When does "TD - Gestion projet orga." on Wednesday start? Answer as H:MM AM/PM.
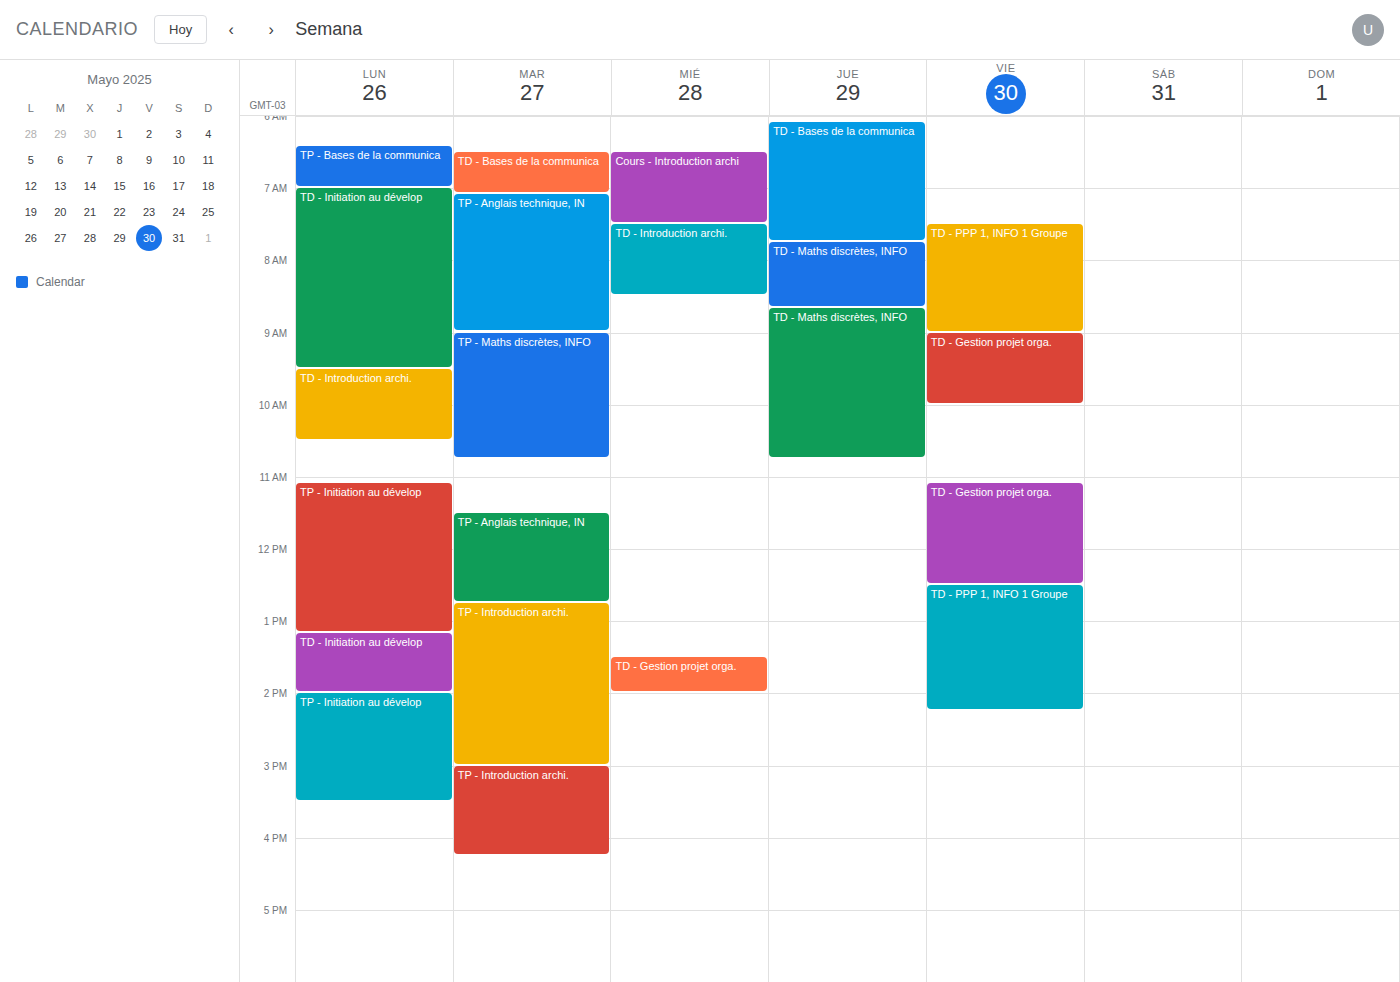
1:30 PM